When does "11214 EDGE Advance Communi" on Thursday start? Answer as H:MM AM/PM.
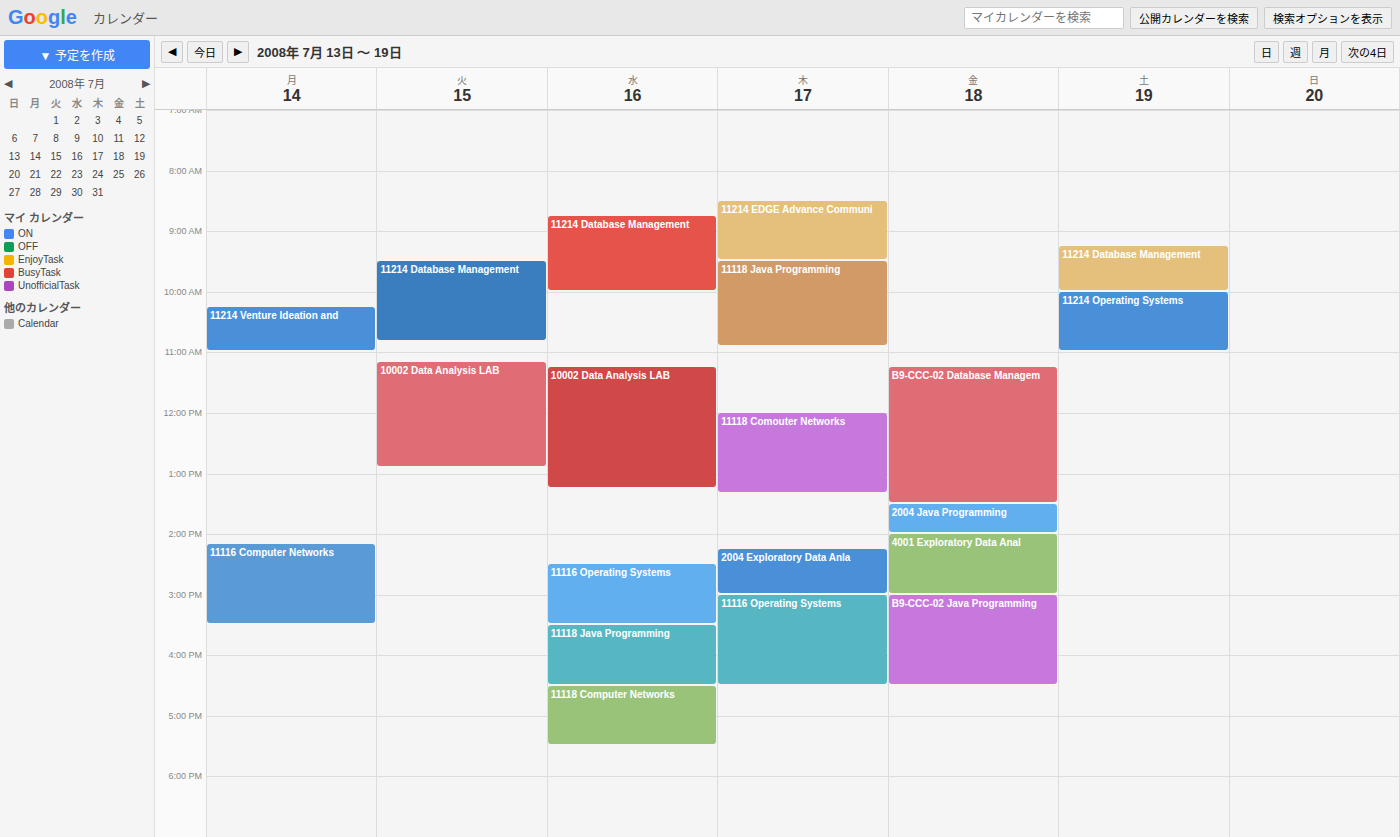
8:30 AM